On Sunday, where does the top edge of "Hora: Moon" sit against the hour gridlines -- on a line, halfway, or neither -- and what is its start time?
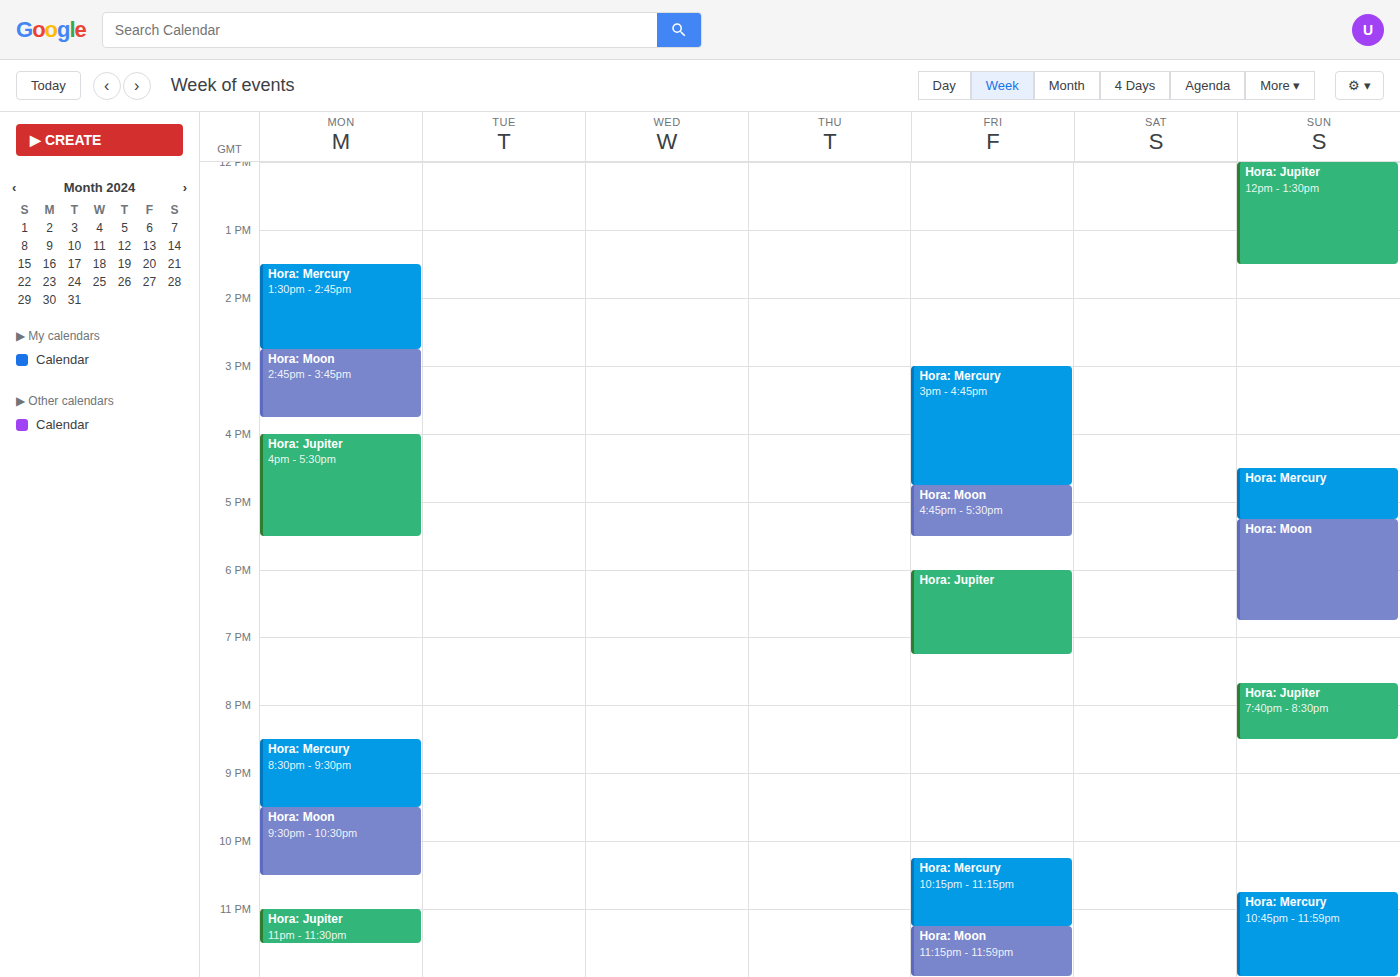
5:15 PM -- neither: a quarter of the way from the 5 PM line to the 6 PM line.